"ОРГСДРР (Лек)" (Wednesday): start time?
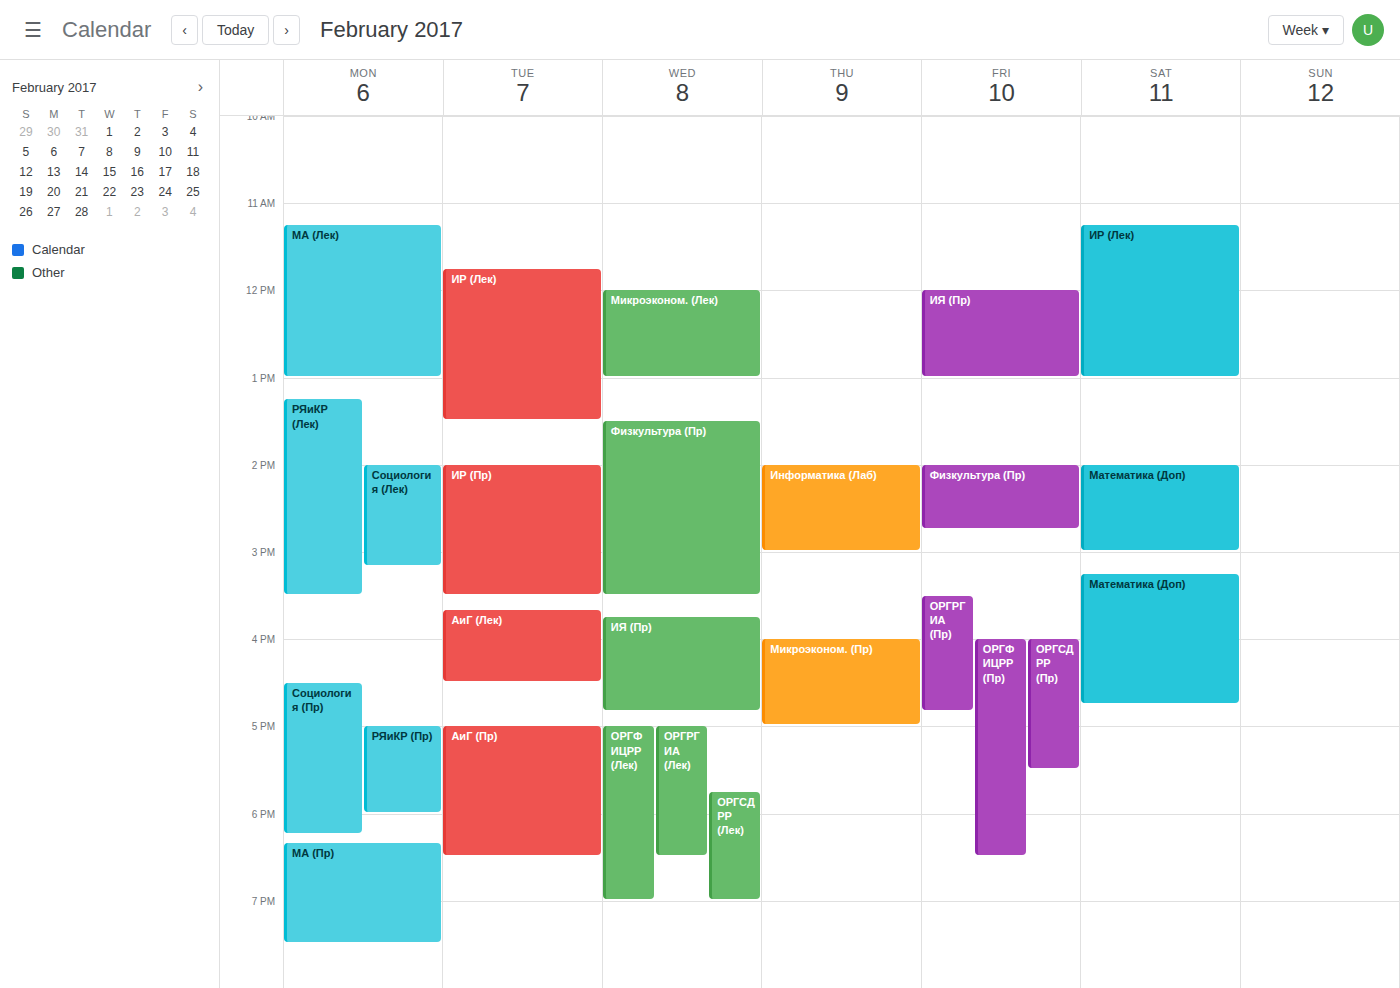
5:45 PM